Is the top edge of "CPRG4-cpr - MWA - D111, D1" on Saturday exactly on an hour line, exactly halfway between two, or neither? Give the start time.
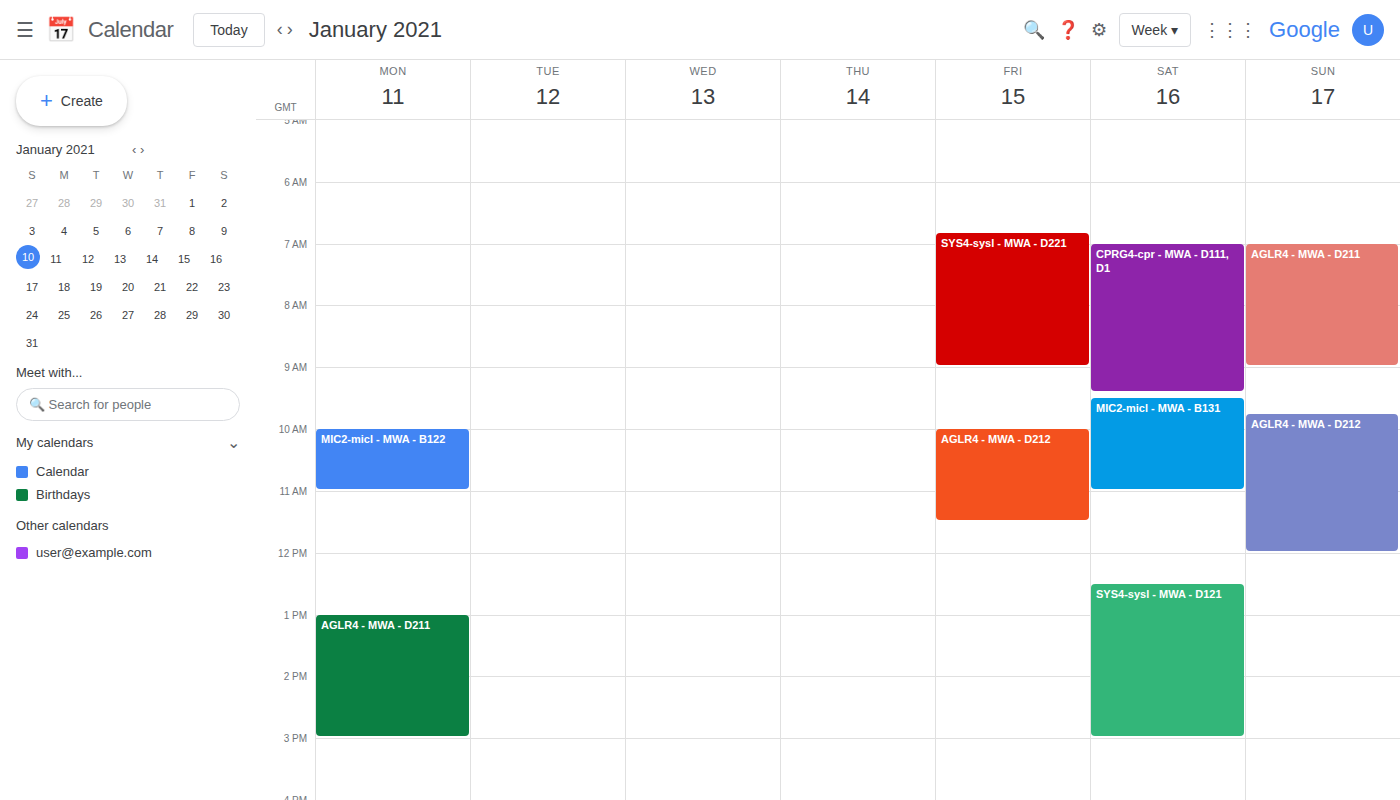
7:00 AM -- exactly on the 7 AM line.